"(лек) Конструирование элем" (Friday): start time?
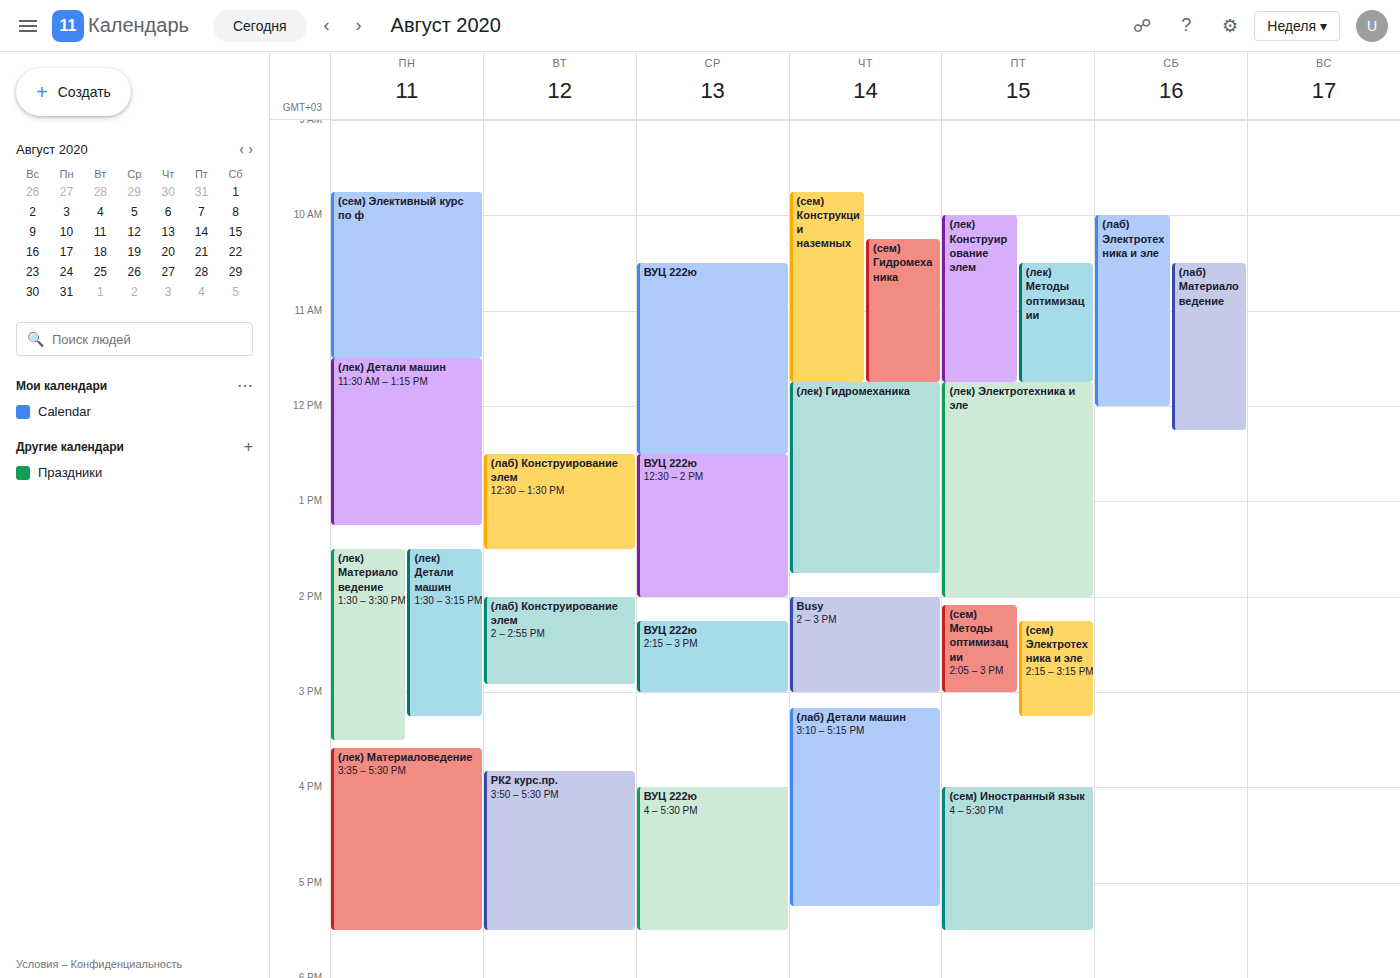
10:00 AM